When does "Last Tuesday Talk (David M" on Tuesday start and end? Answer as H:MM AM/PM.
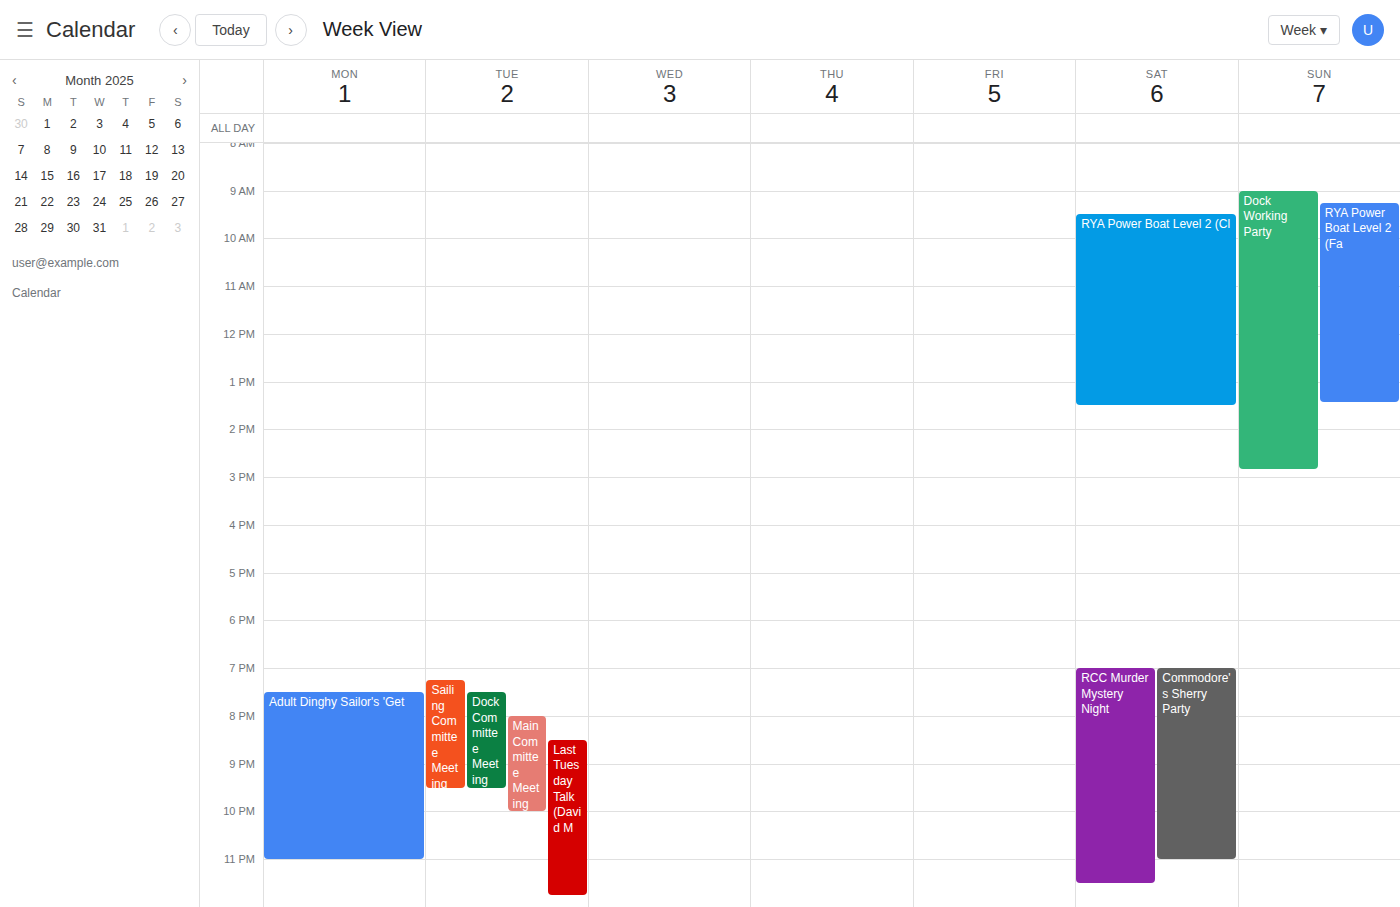
8:30 PM to 11:45 PM